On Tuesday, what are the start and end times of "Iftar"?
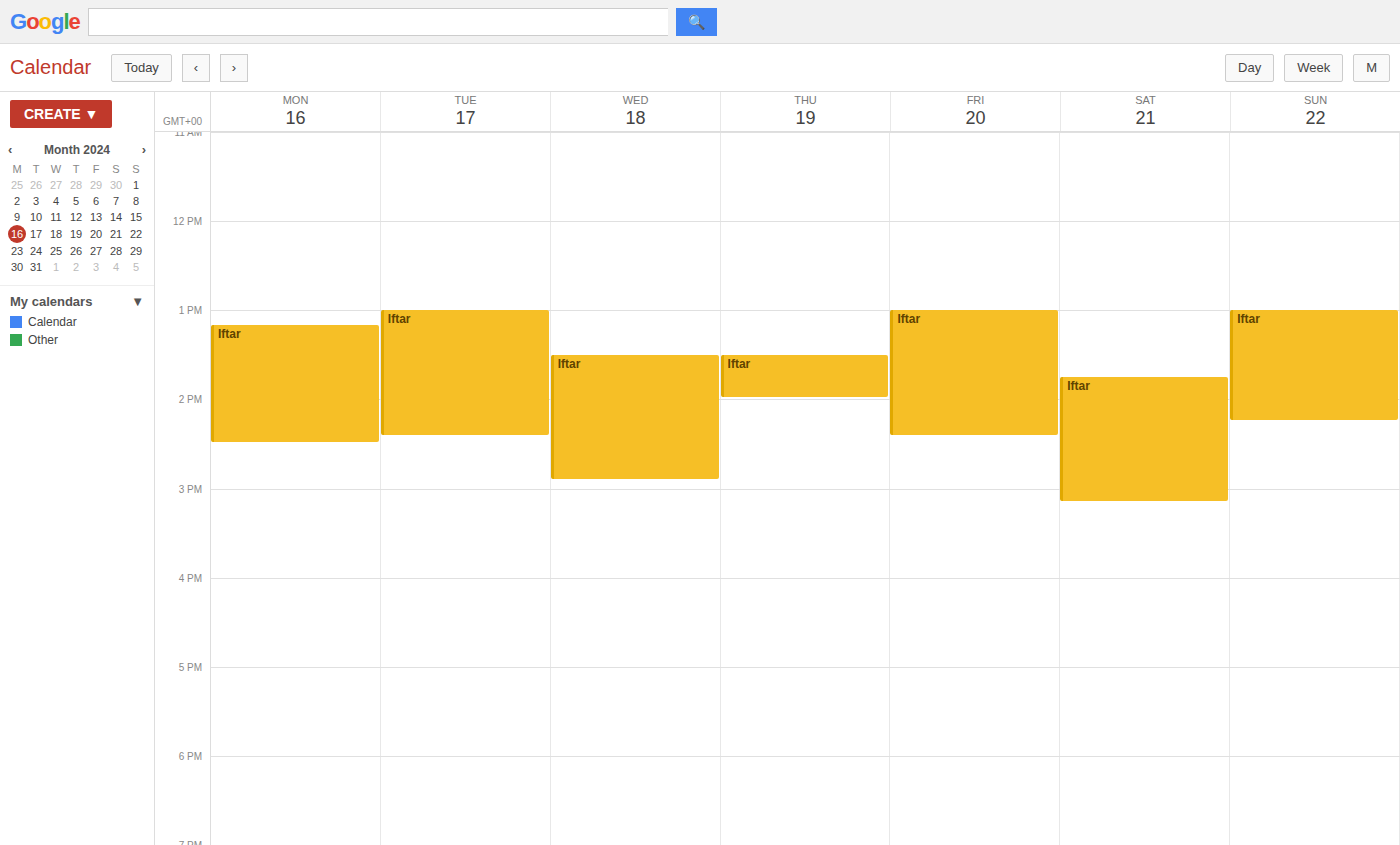
1:00 PM to 2:25 PM